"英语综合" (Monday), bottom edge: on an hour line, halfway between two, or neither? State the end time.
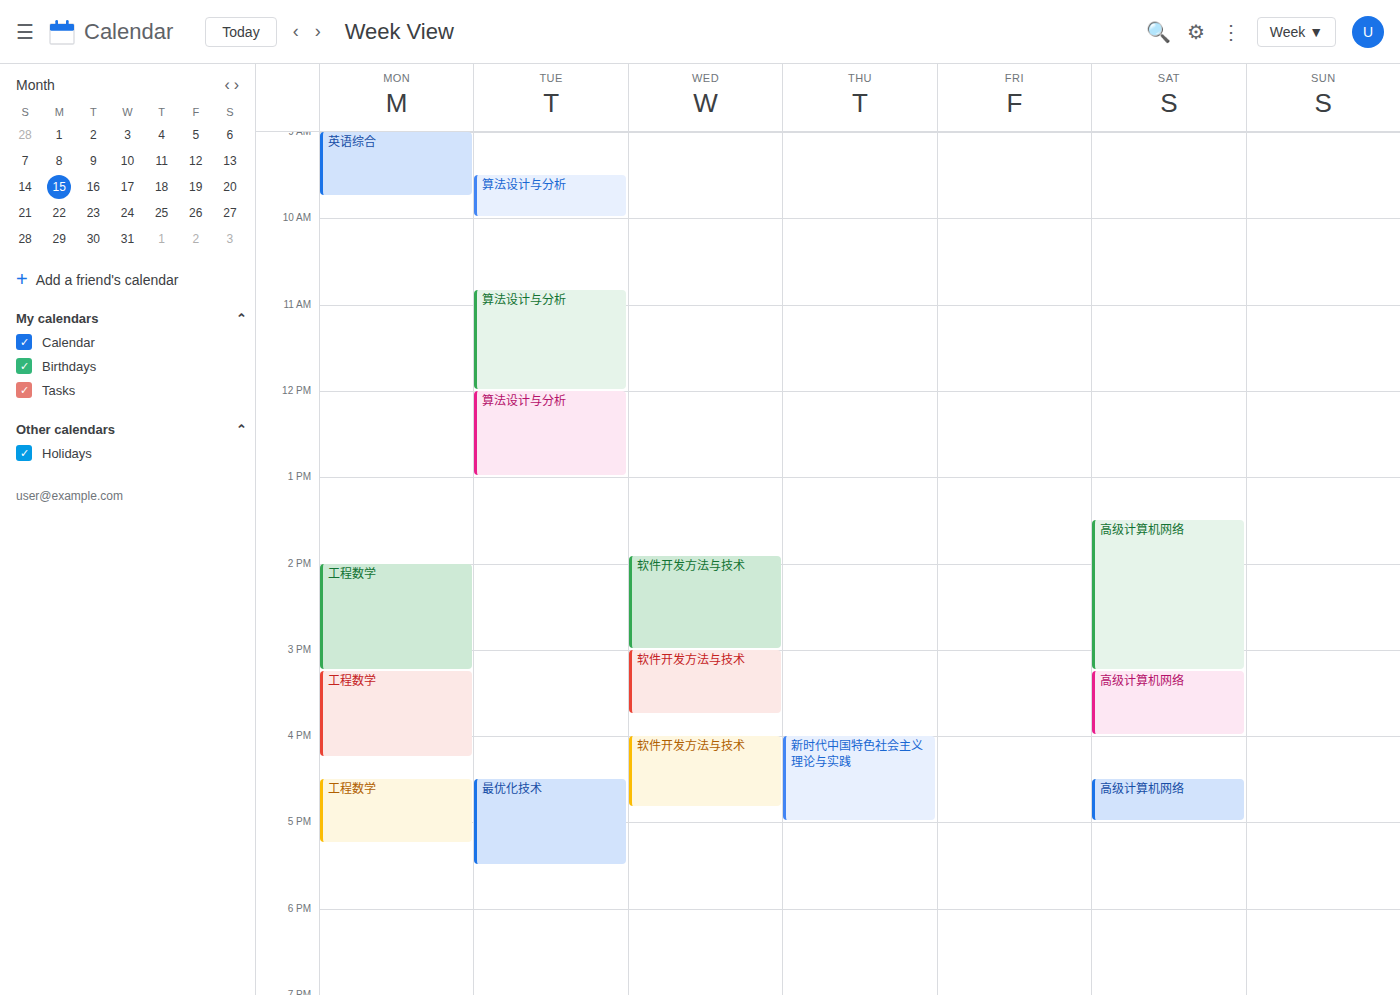
9:45 AM -- neither: three quarters of the way from the 9 AM line to the 10 AM line.